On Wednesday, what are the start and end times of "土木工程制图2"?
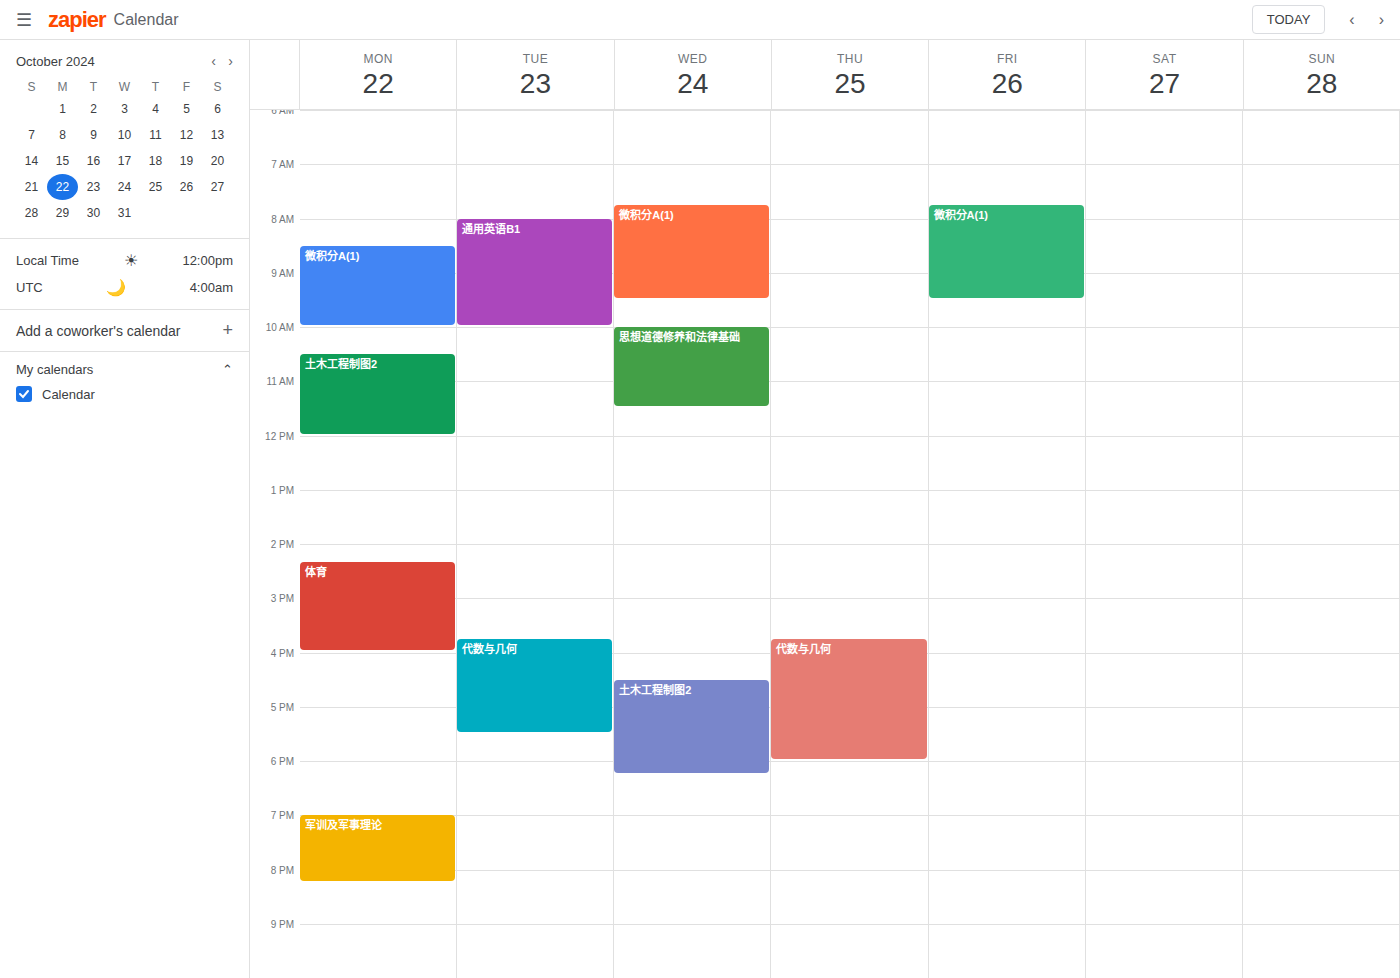
4:30 PM to 6:15 PM